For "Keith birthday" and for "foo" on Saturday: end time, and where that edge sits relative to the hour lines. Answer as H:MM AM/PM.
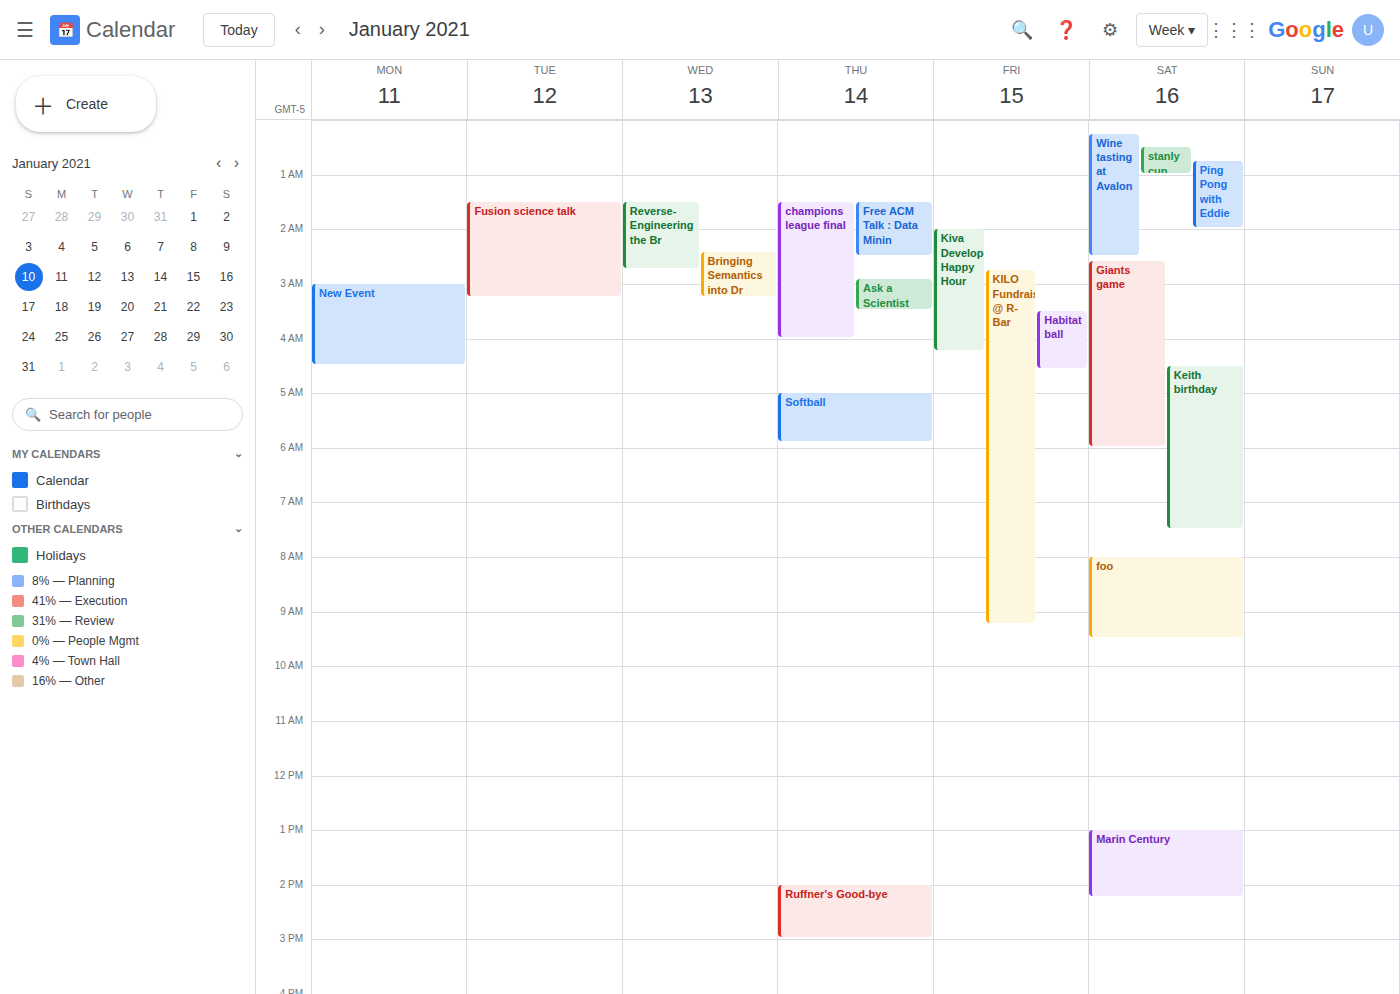
"Keith birthday": 7:30 AM, halfway between the 7 AM and 8 AM lines. "foo": 9:30 AM, halfway between the 9 AM and 10 AM lines.